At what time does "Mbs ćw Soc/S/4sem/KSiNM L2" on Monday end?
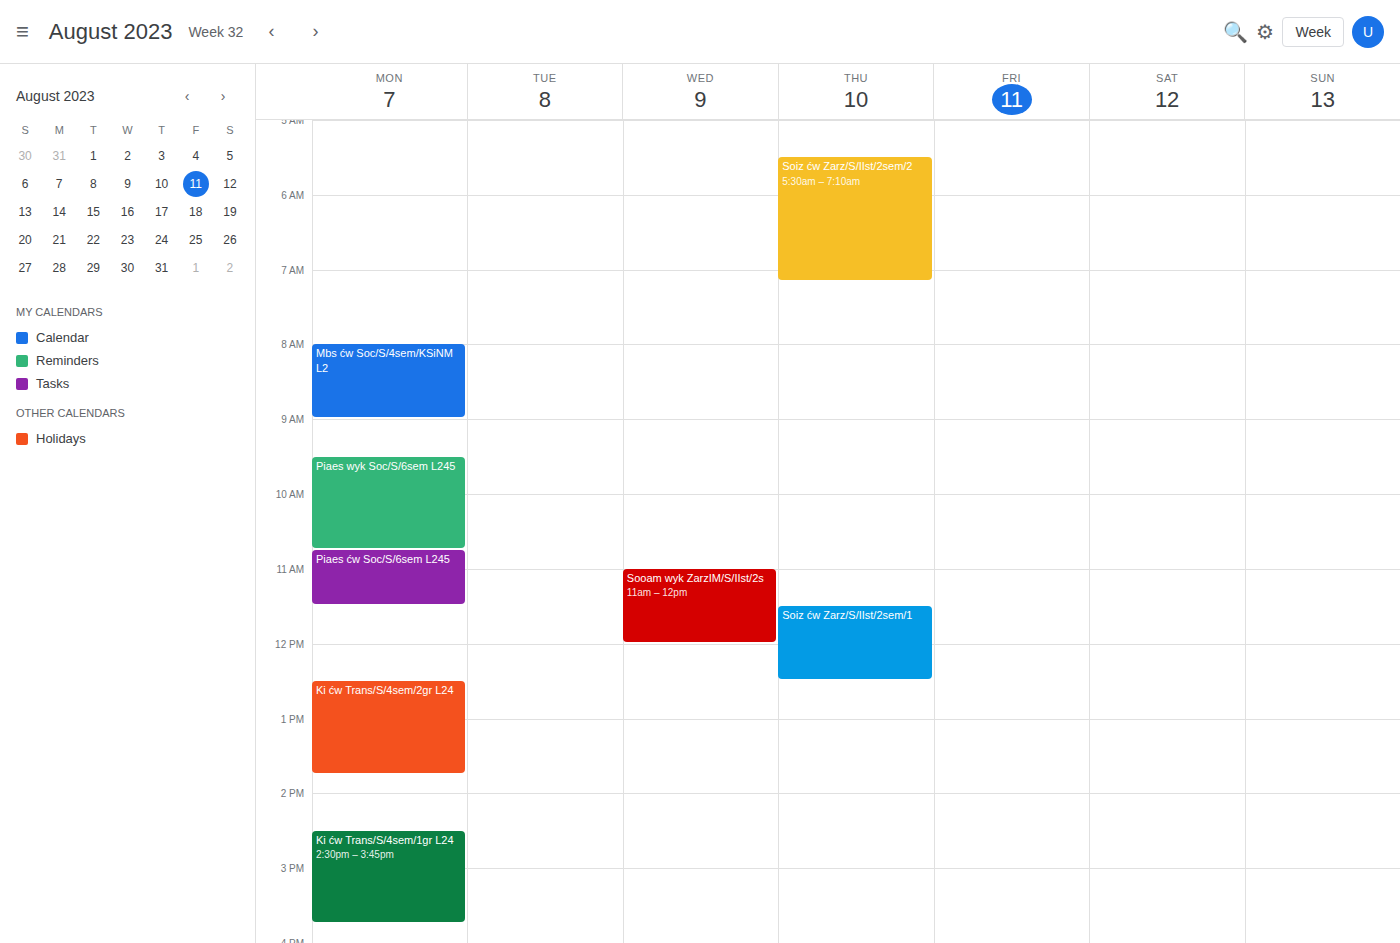
9:00 AM